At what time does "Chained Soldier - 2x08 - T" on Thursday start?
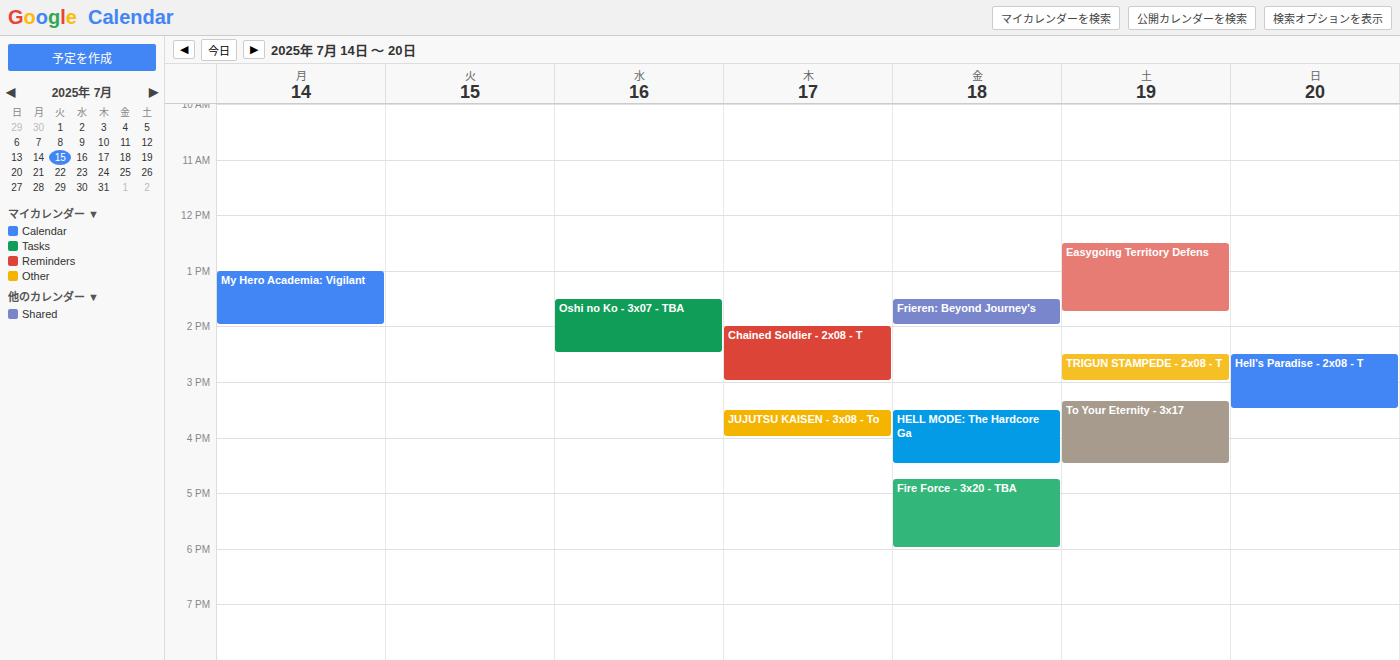
2:00 PM